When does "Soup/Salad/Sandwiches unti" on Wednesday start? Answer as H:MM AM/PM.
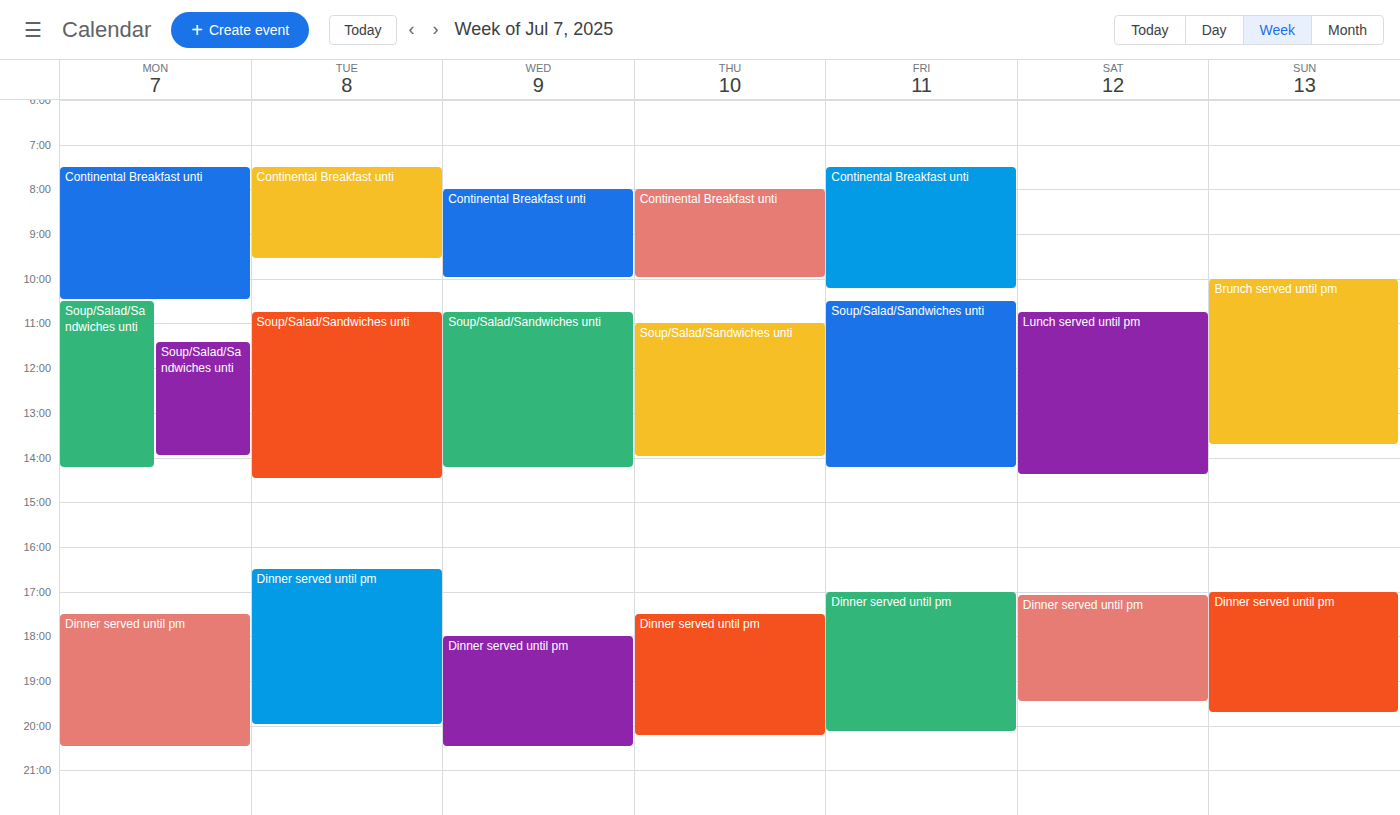
10:45 AM